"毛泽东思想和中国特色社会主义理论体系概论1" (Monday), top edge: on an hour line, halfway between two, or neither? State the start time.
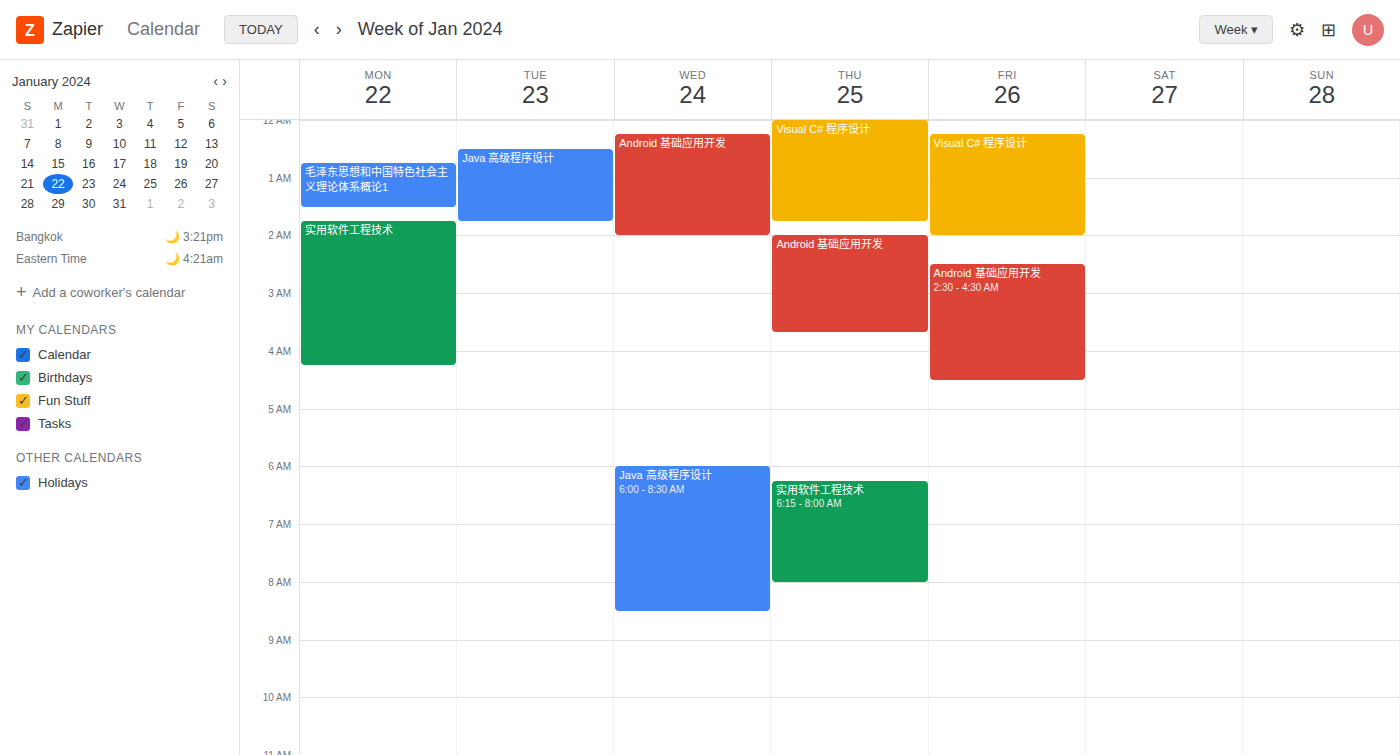
12:45 AM -- neither: three quarters of the way from the 12 AM line to the 1 AM line.